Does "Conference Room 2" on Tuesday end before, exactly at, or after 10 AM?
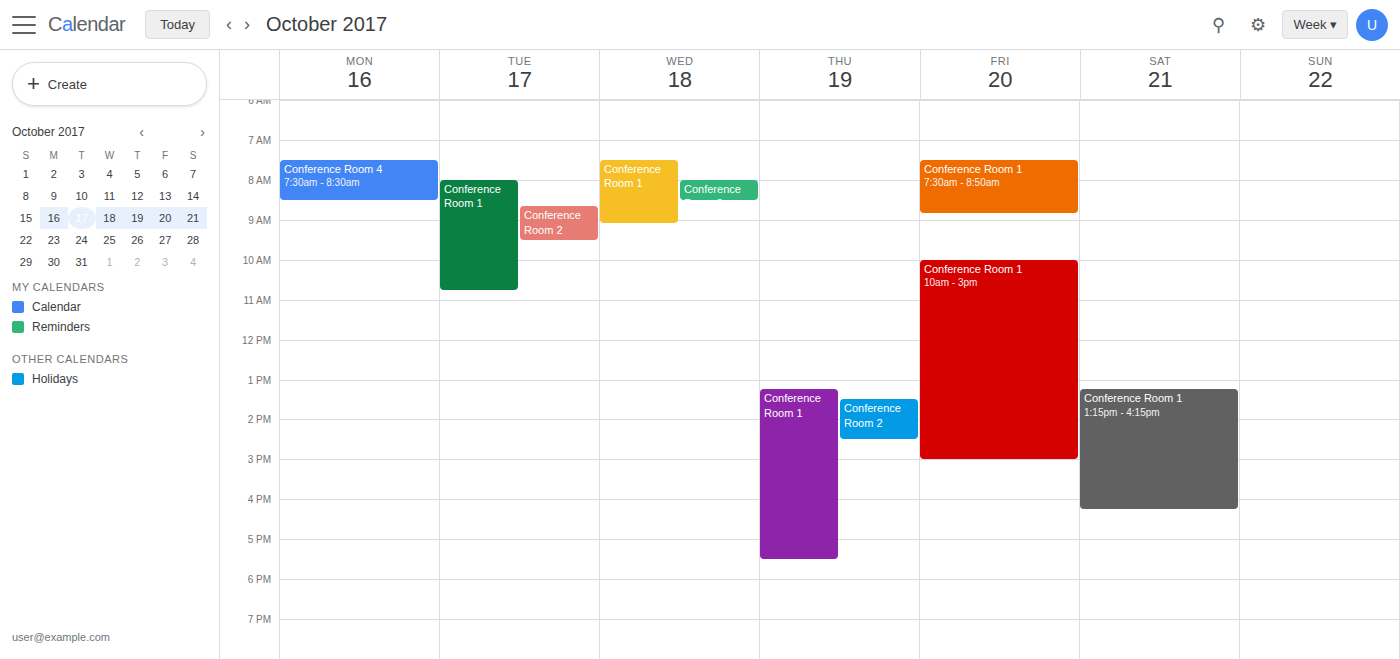
9:30 AM -- before 10 AM, 30 minutes above the 10 AM line.